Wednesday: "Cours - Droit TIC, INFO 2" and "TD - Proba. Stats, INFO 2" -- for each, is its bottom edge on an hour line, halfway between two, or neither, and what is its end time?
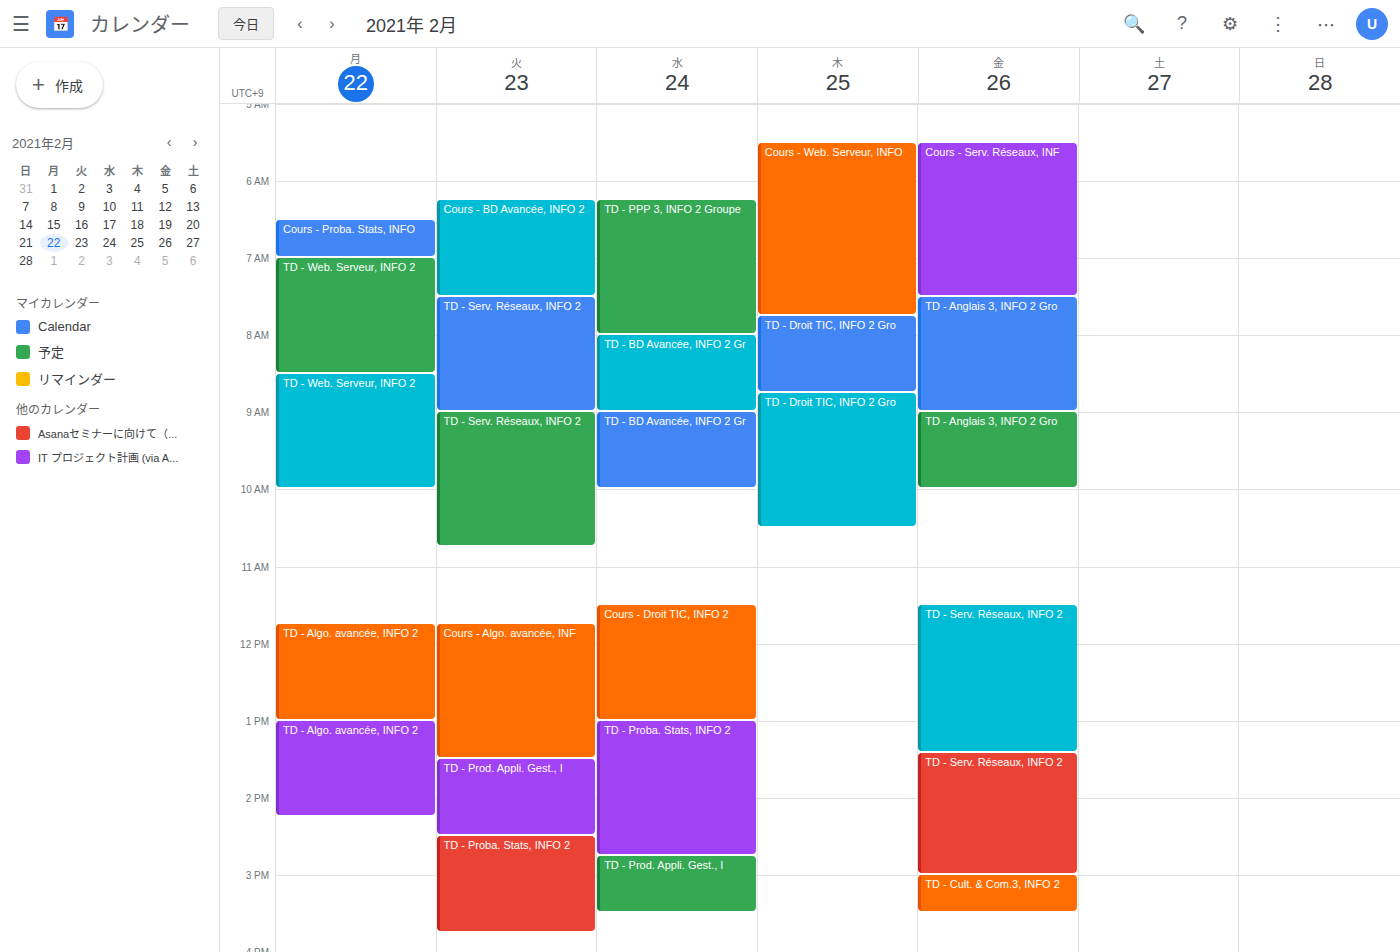
"Cours - Droit TIC, INFO 2": 1:00 PM, exactly on the 1 PM line. "TD - Proba. Stats, INFO 2": 2:45 PM, neither: three quarters of the way from the 2 PM line to the 3 PM line.